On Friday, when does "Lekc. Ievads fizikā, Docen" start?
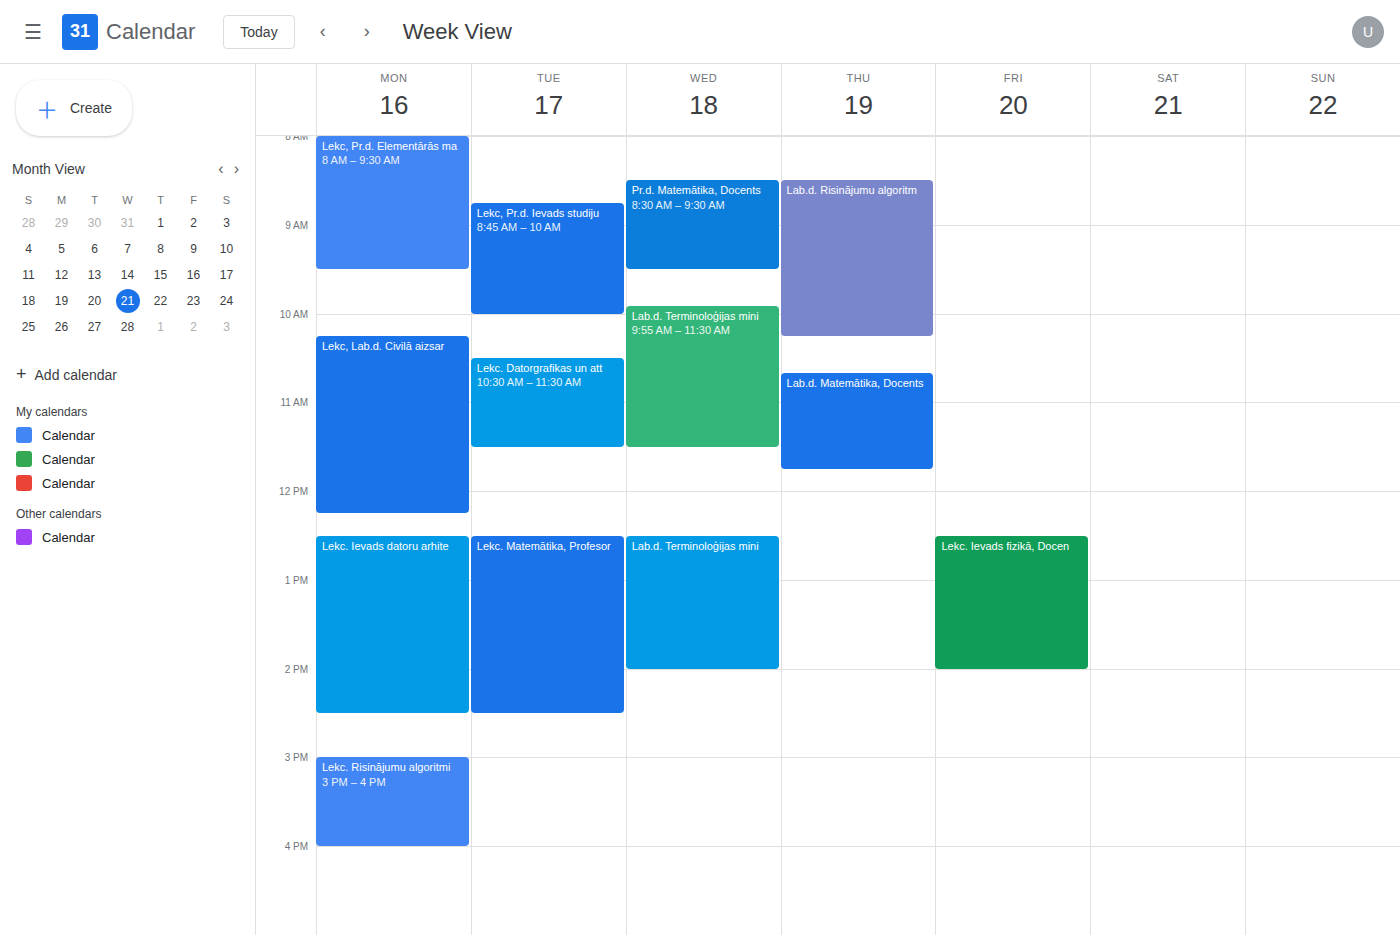
12:30 PM